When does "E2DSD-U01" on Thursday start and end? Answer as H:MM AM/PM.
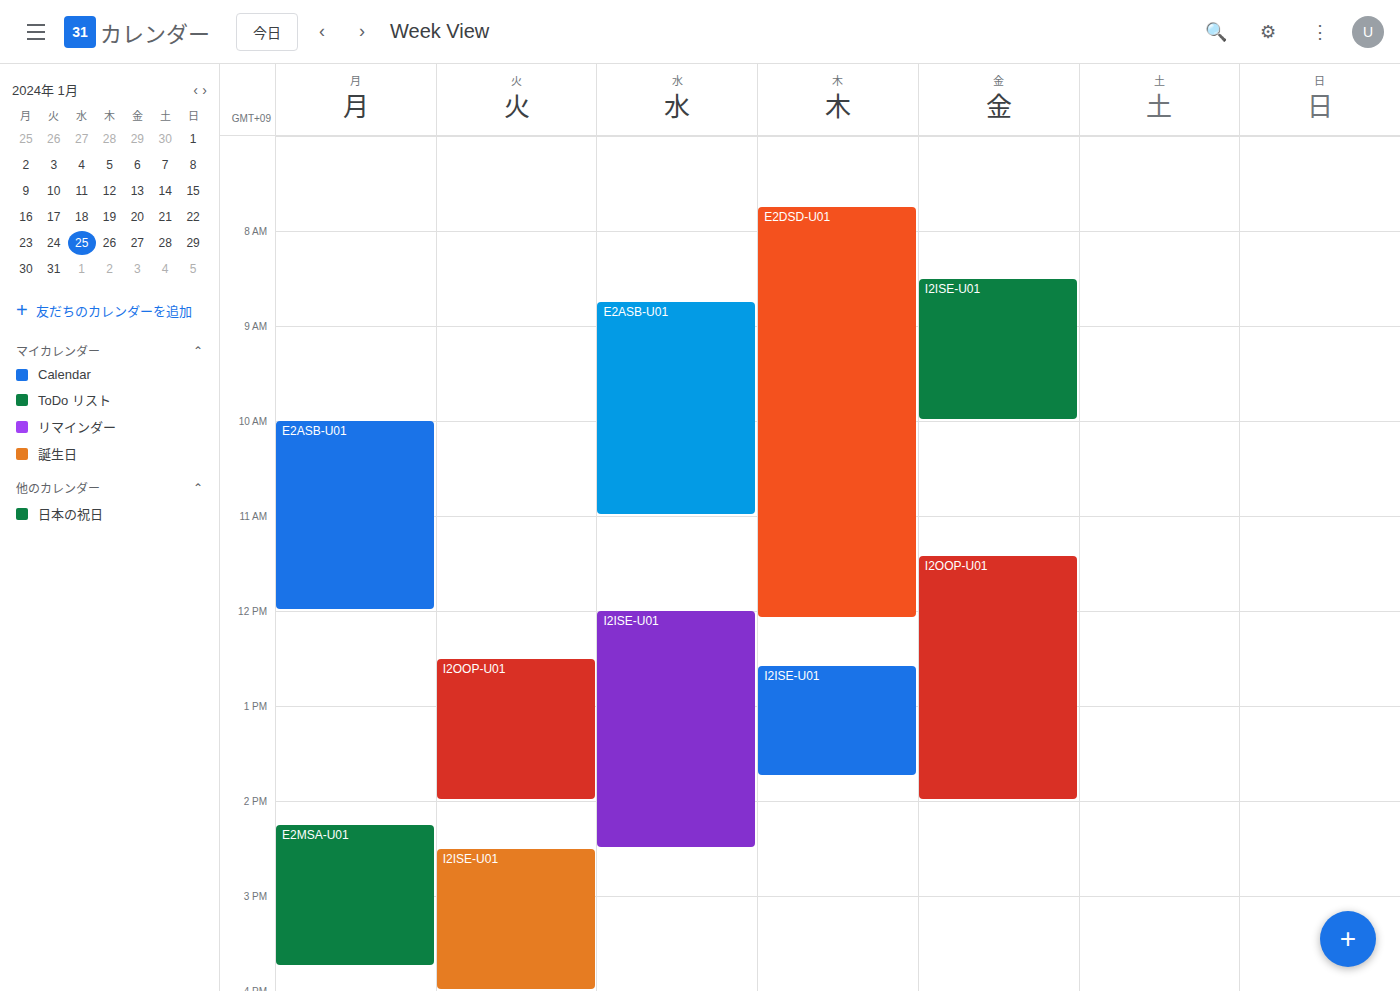
7:45 AM to 12:05 PM